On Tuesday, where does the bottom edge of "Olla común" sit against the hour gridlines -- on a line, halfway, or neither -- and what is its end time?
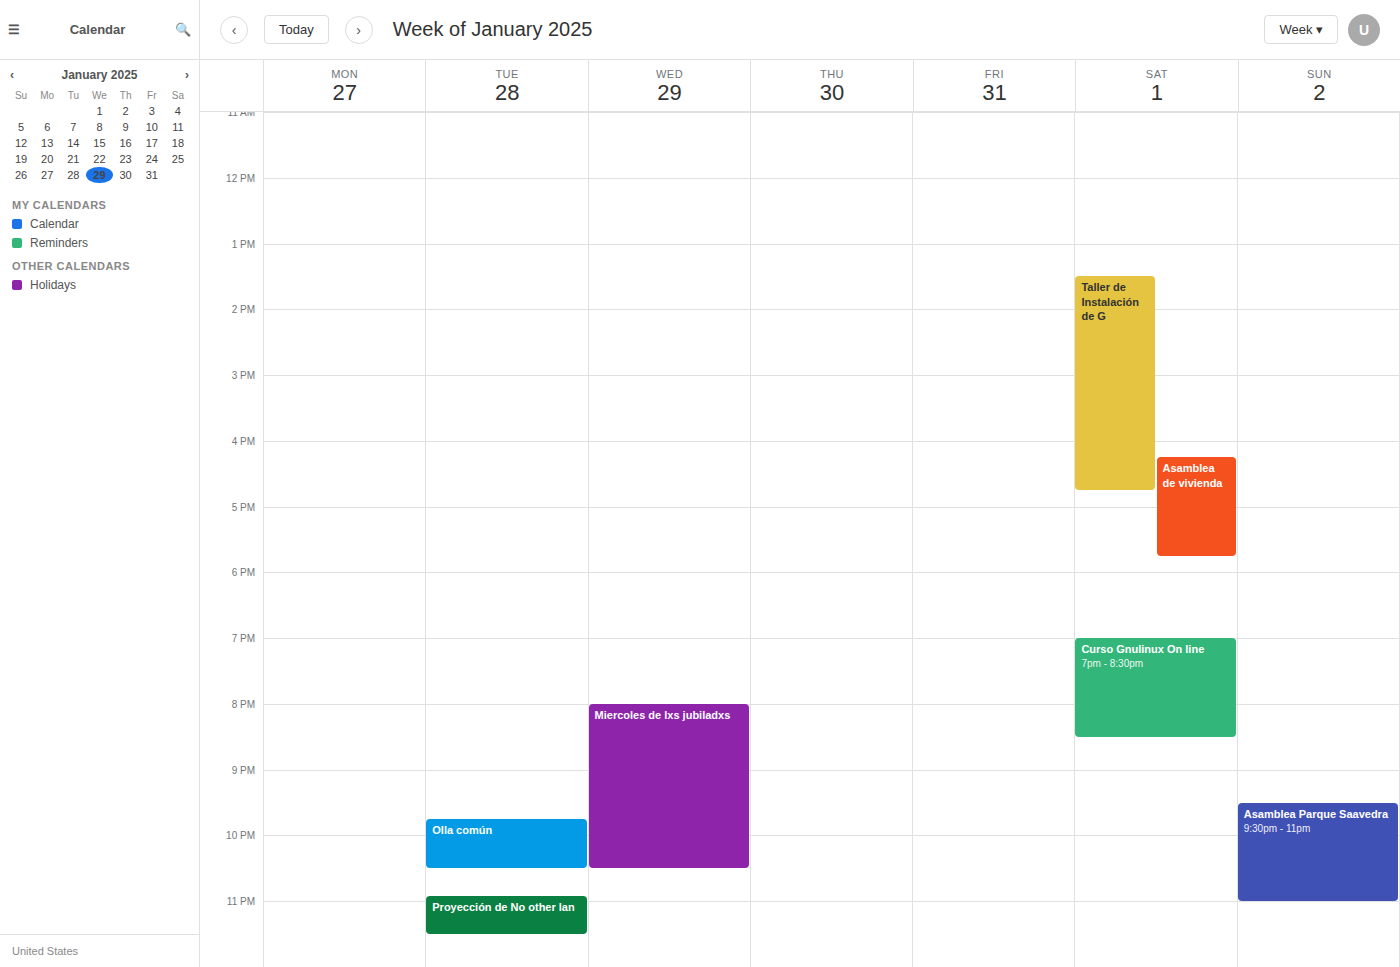
10:30 PM -- halfway between the 10 PM and 11 PM lines.